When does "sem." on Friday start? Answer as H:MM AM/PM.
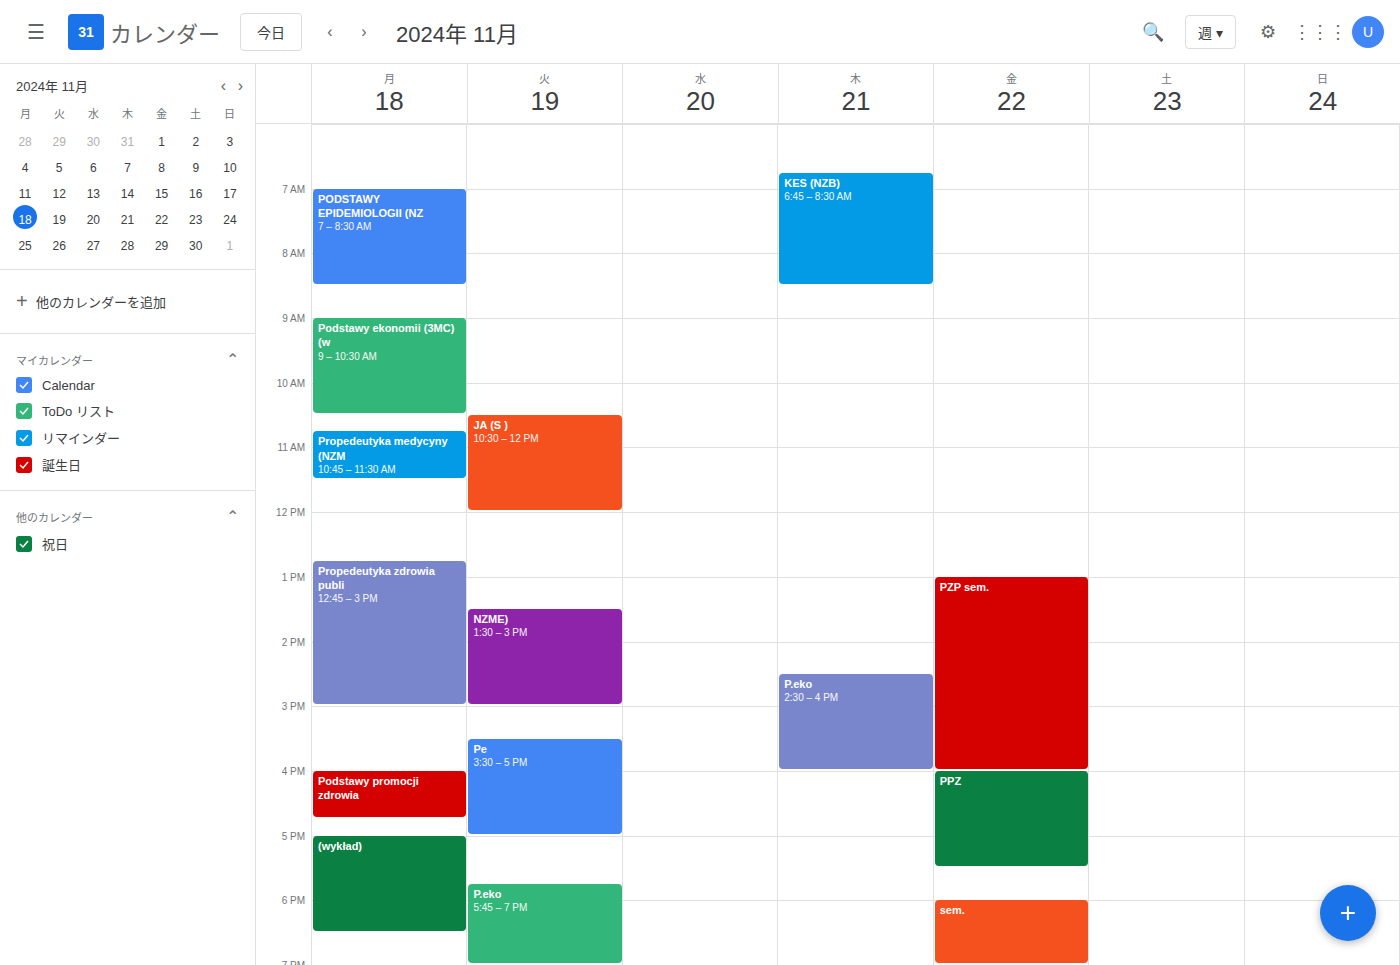
6:00 PM